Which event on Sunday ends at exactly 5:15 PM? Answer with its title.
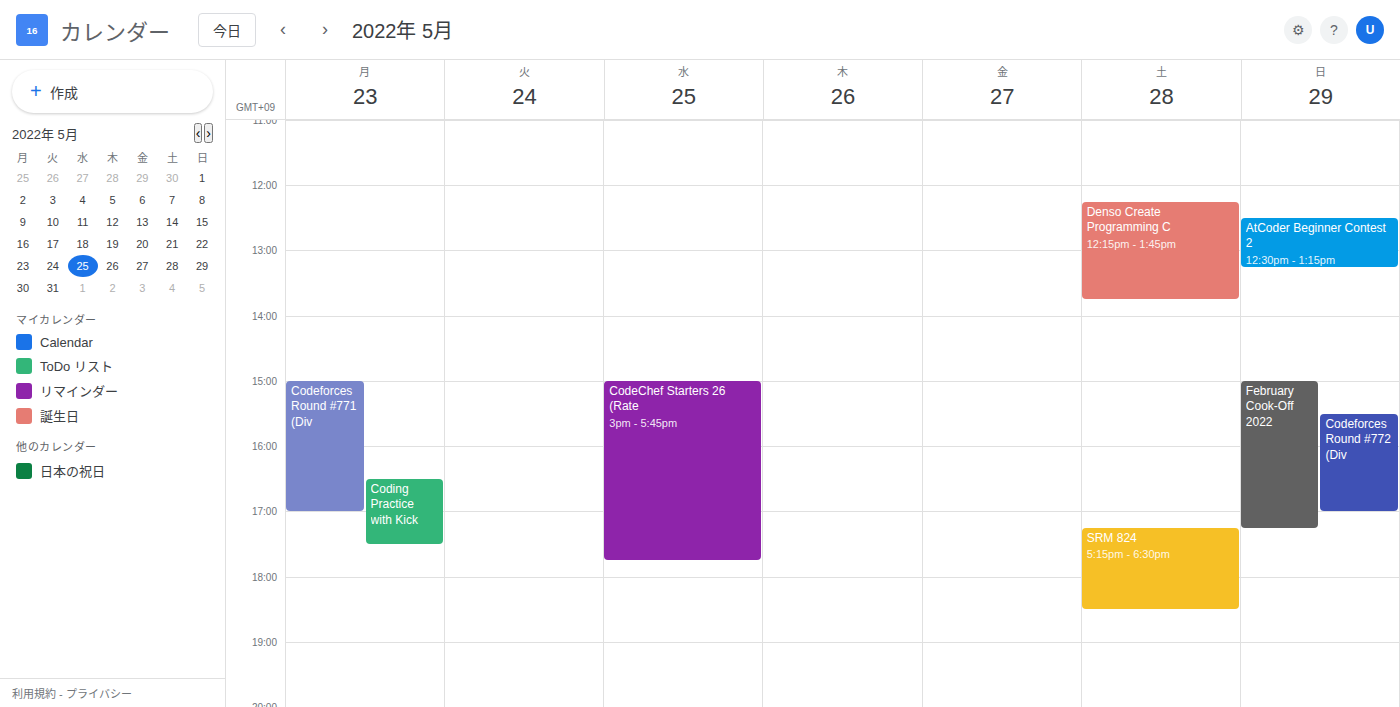
"February Cook-Off 2022"